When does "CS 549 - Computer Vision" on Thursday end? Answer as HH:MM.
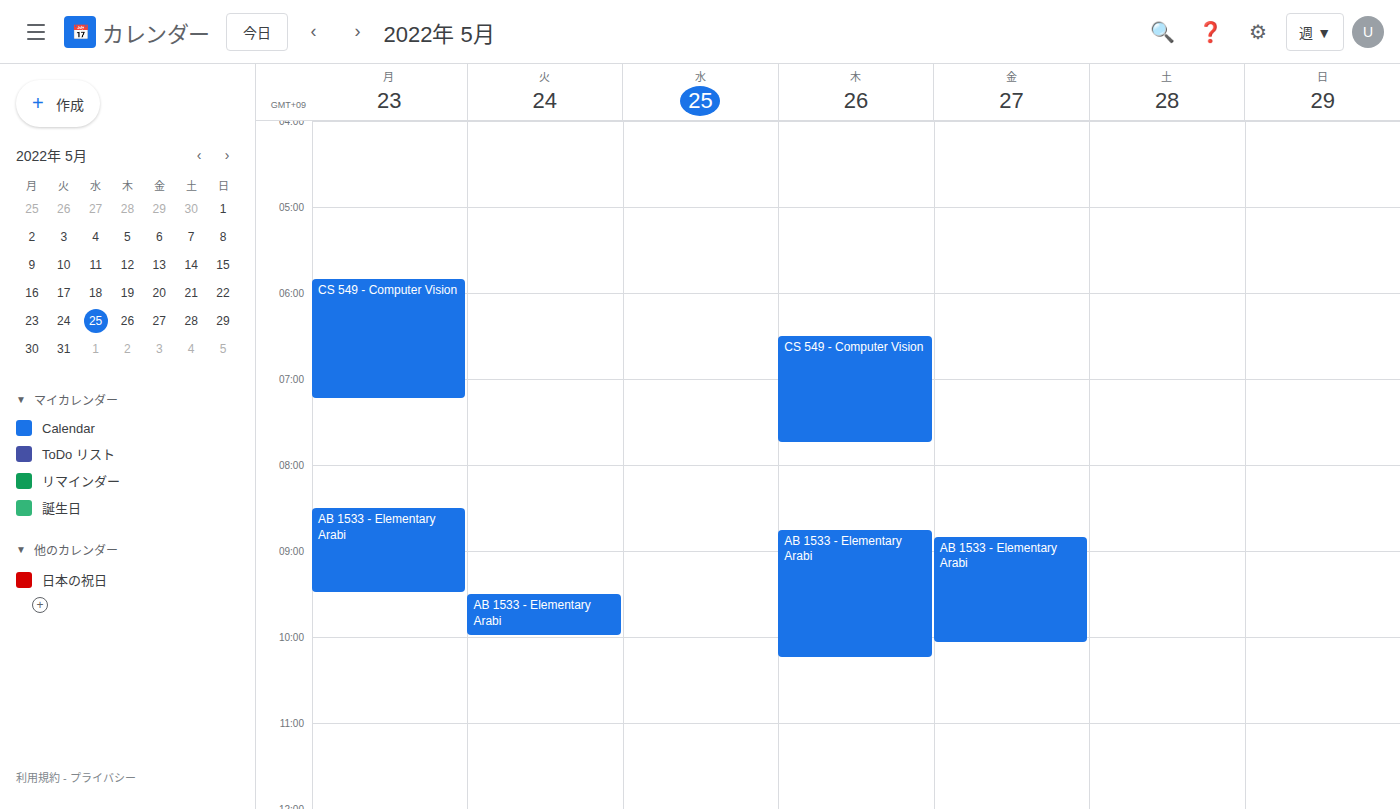
07:45